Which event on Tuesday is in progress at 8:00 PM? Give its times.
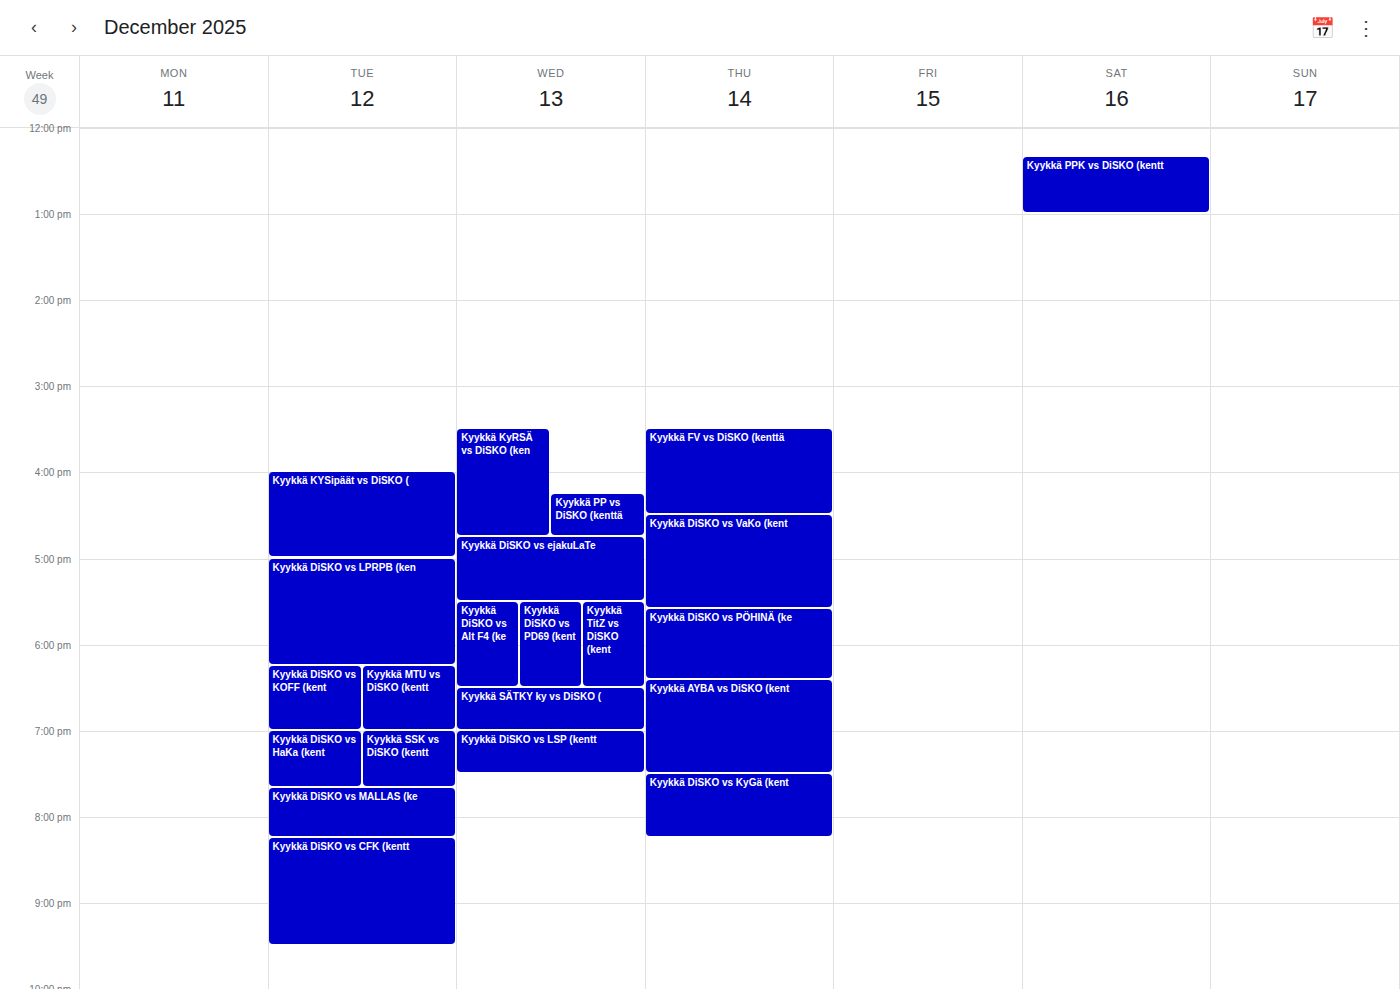
"Kyykkä DiSKO vs MALLAS (ke", 7:40 PM to 8:15 PM